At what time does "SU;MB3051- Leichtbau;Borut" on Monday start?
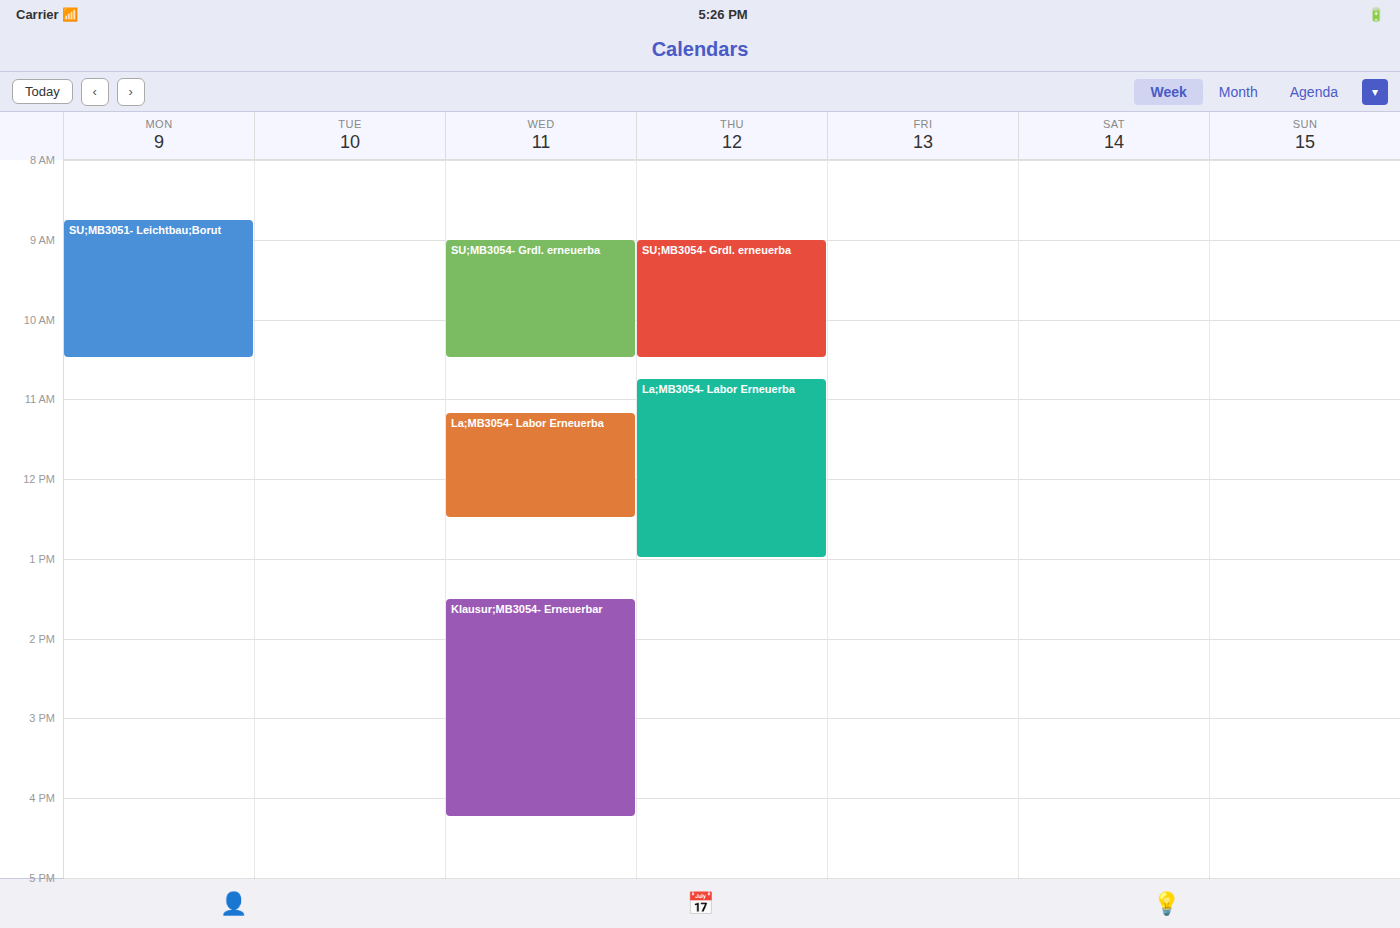
8:45 AM